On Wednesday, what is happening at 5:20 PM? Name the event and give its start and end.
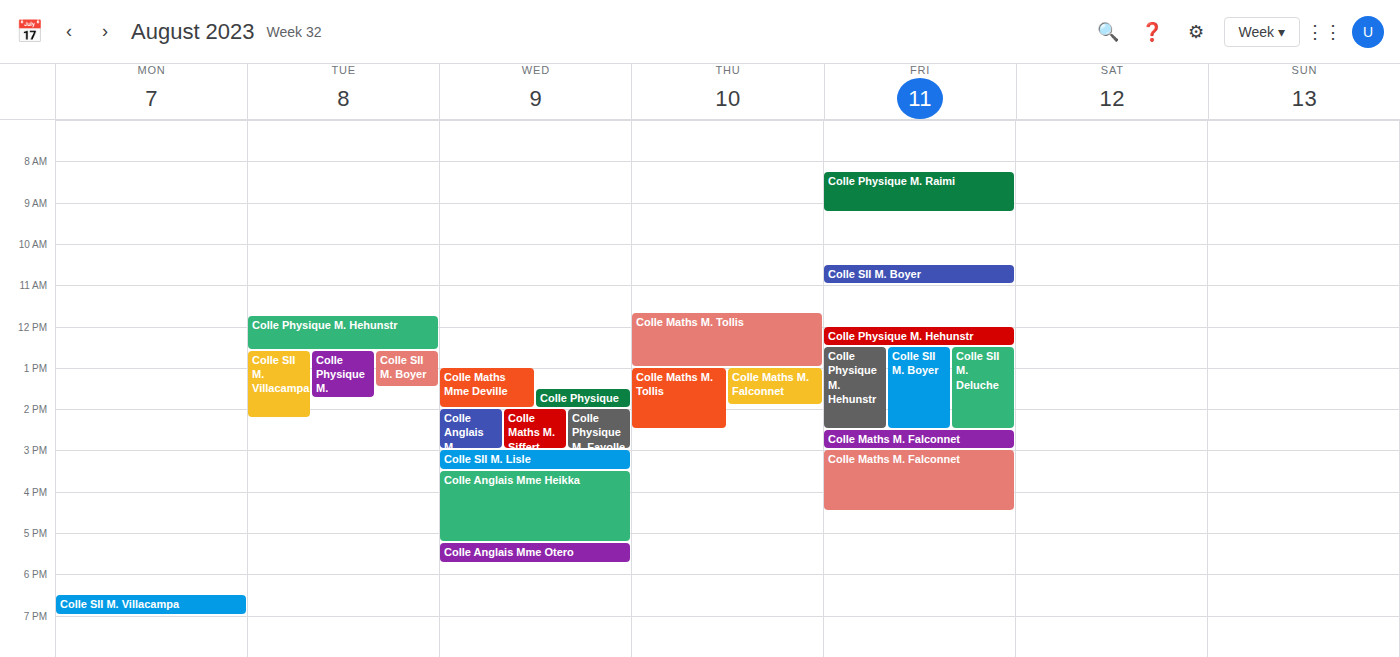
"Colle Anglais Mme Otero", 5:15 PM to 5:45 PM